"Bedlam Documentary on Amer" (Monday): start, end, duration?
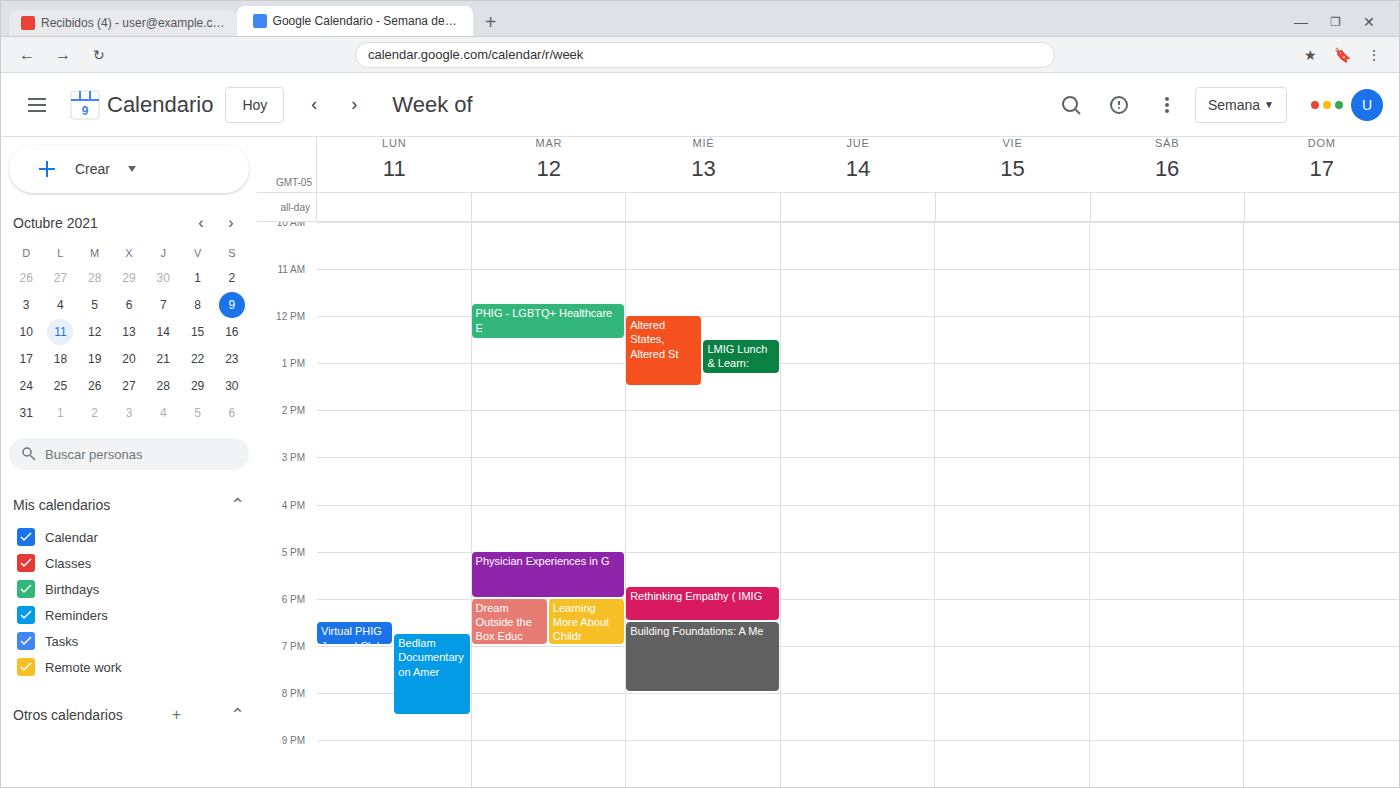
6:45 PM to 8:30 PM, 1 hour 45 minutes